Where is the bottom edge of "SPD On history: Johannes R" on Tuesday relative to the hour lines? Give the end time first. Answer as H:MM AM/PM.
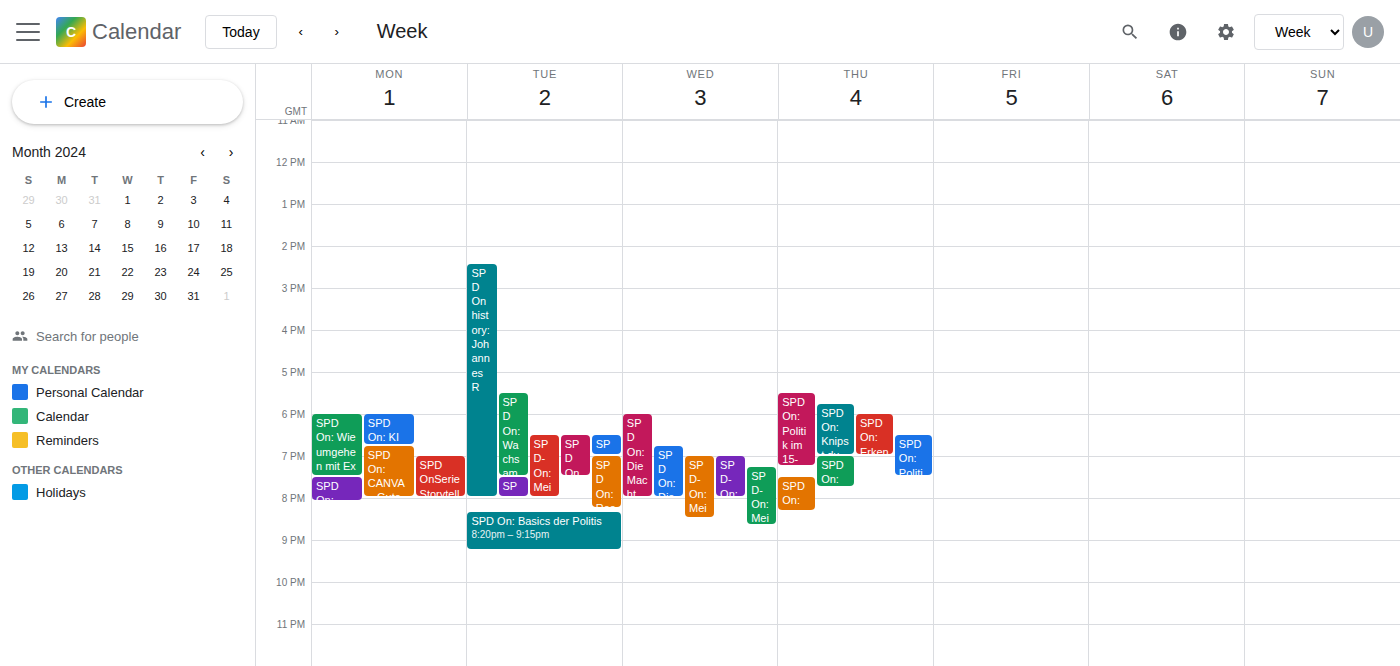
8:00 PM -- exactly on the 8 PM line.